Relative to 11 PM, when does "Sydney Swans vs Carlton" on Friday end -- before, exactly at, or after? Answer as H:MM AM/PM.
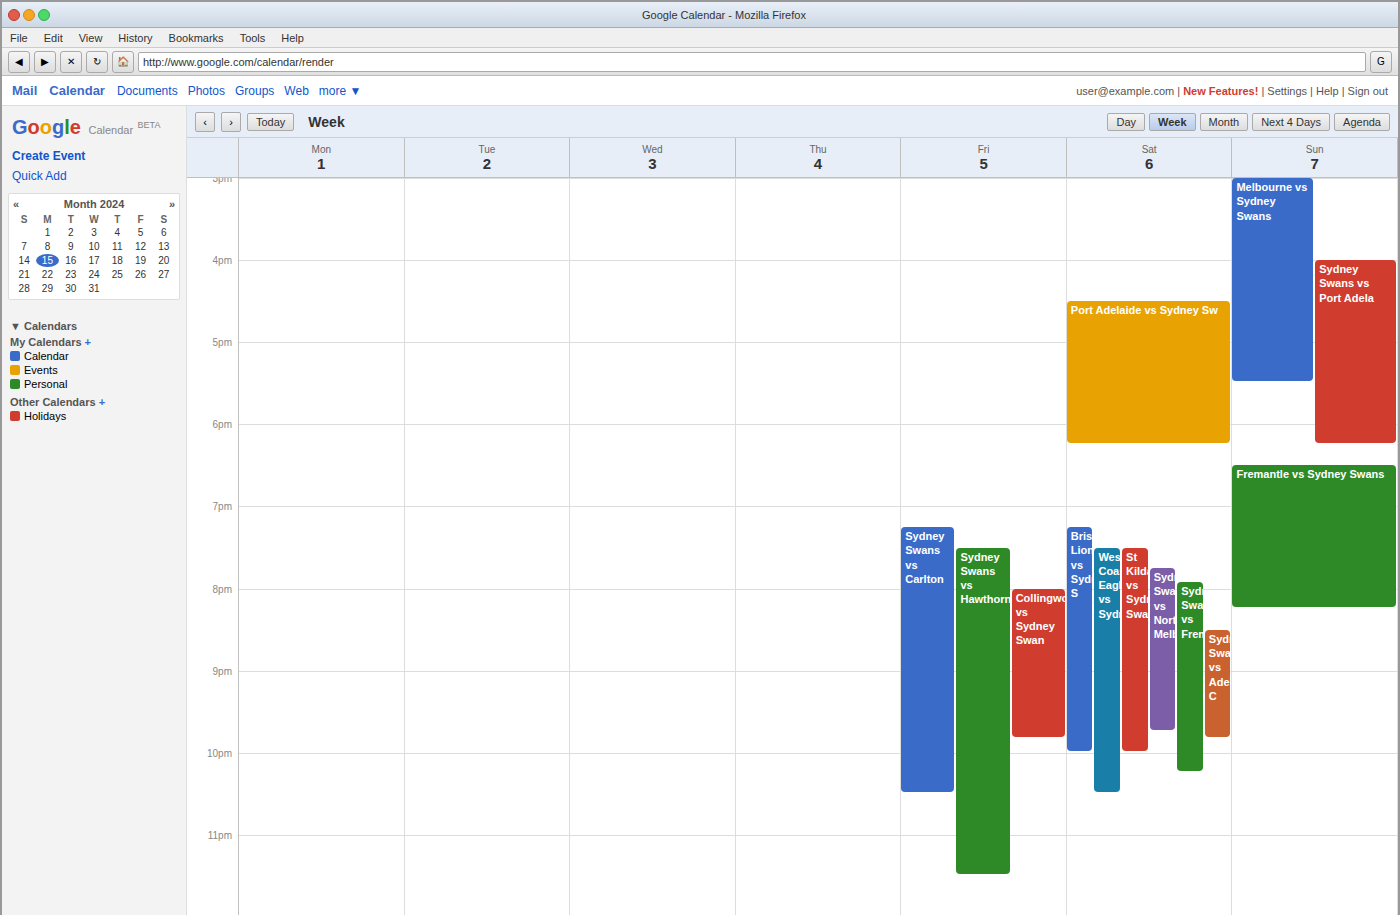
10:30 PM -- before 11 PM, 30 minutes above the 11 PM line.